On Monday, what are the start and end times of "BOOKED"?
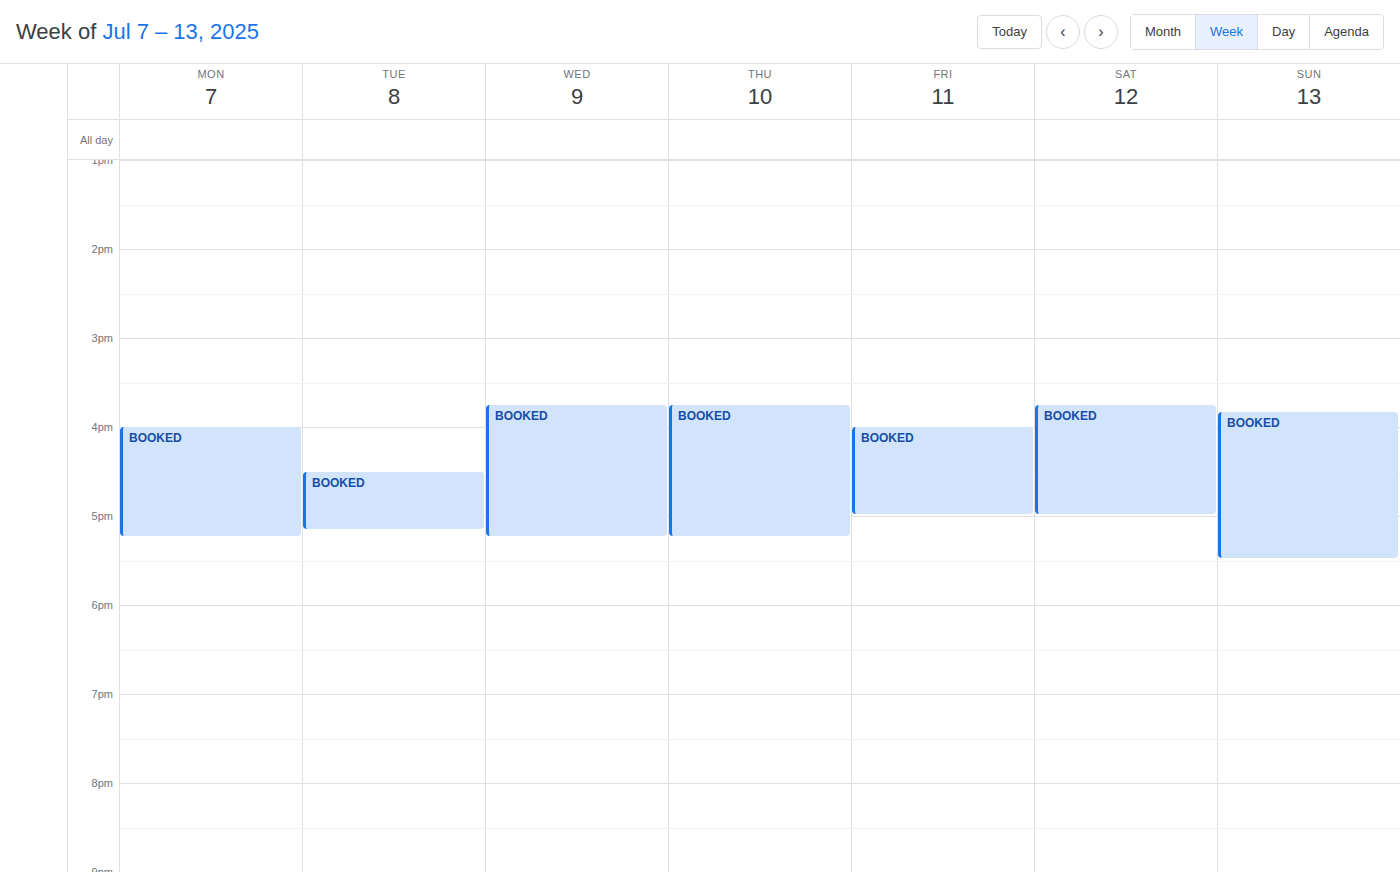
4:00 PM to 5:15 PM